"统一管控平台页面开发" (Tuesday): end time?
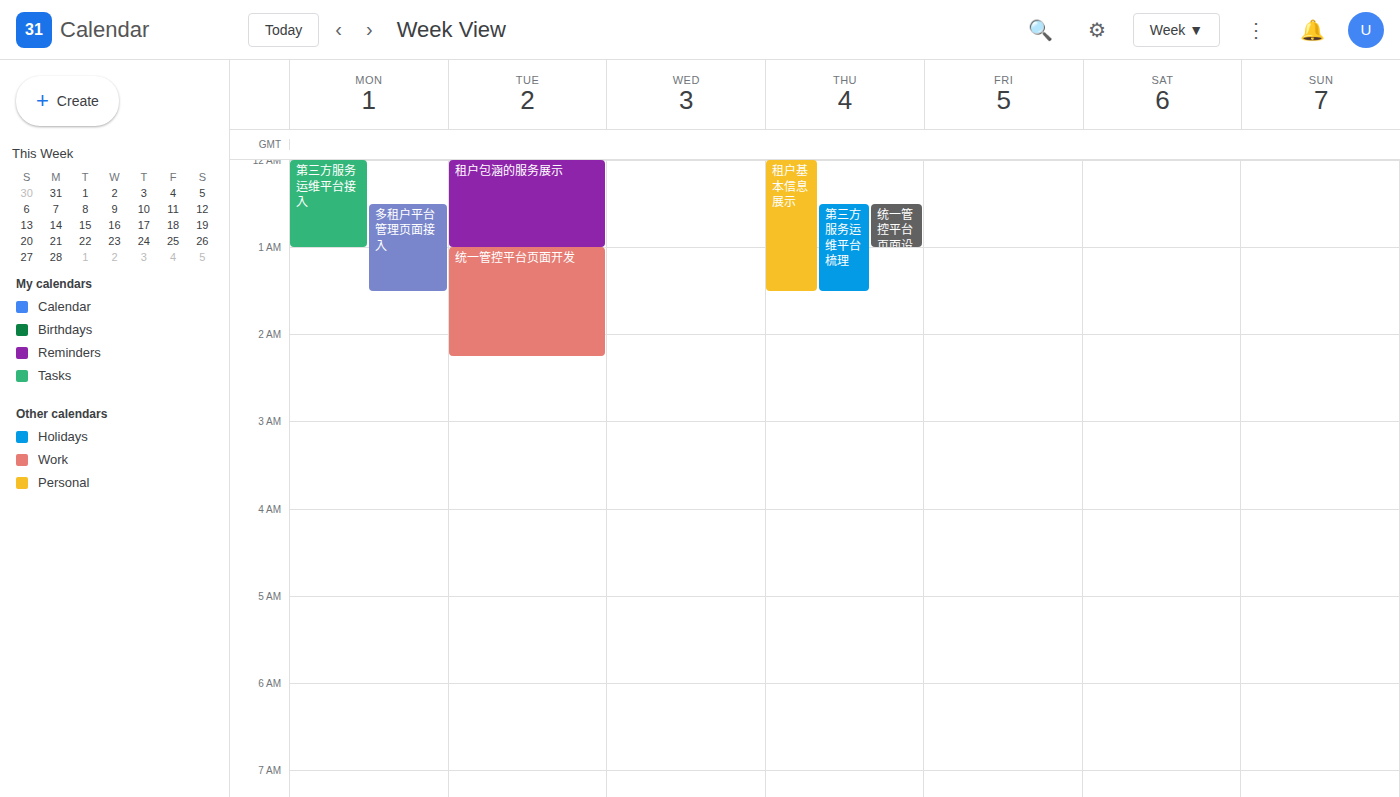
2:15 AM